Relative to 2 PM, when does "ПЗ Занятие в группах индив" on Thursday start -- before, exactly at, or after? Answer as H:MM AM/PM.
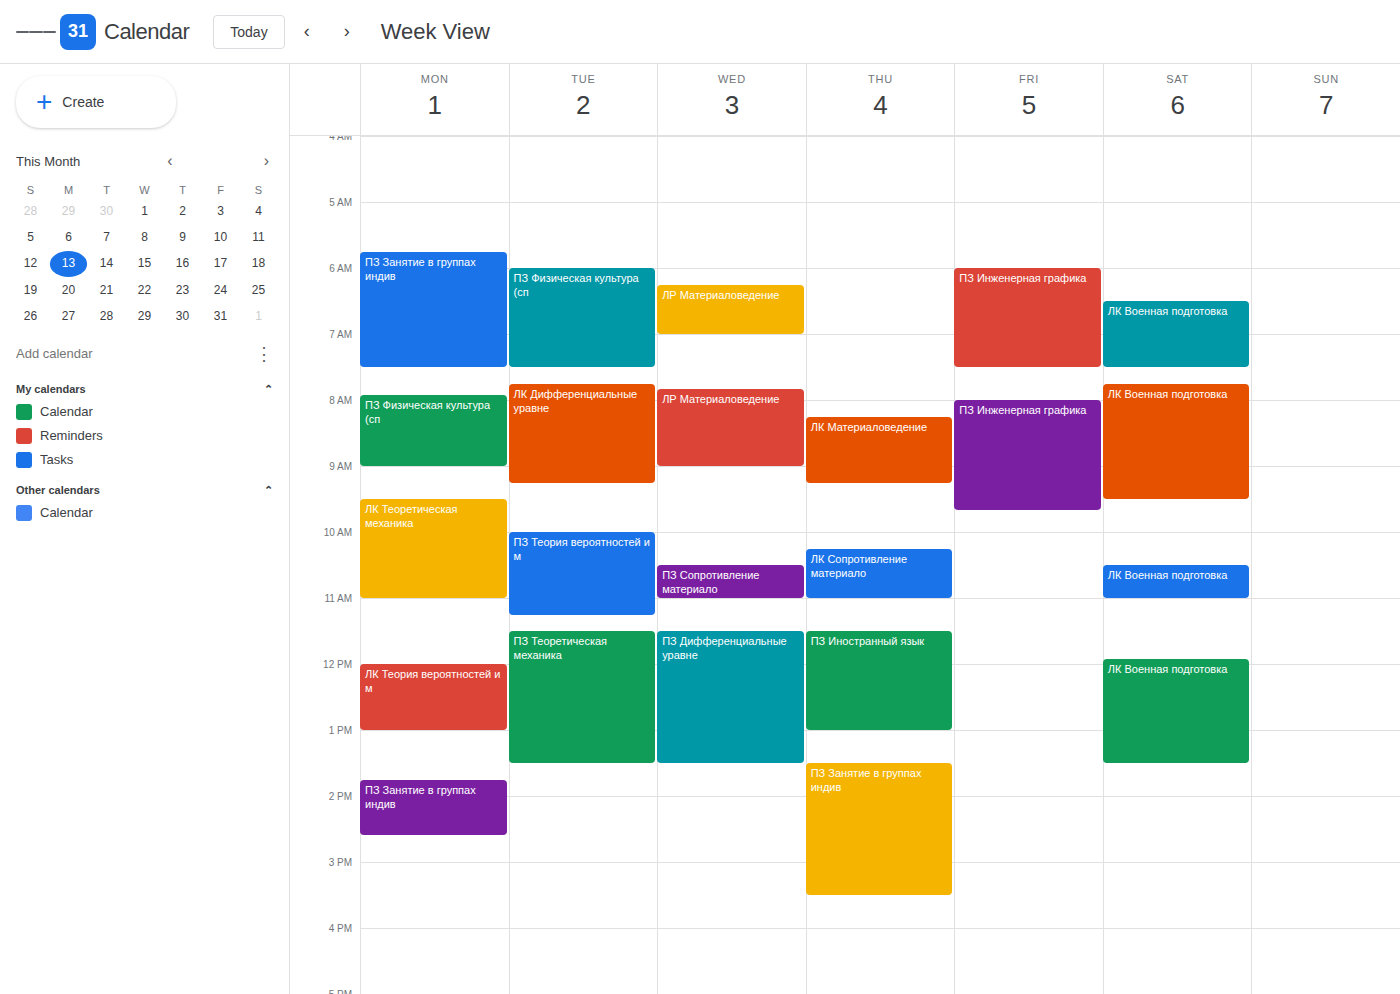
1:30 PM -- before 2 PM, 30 minutes above the 2 PM line.